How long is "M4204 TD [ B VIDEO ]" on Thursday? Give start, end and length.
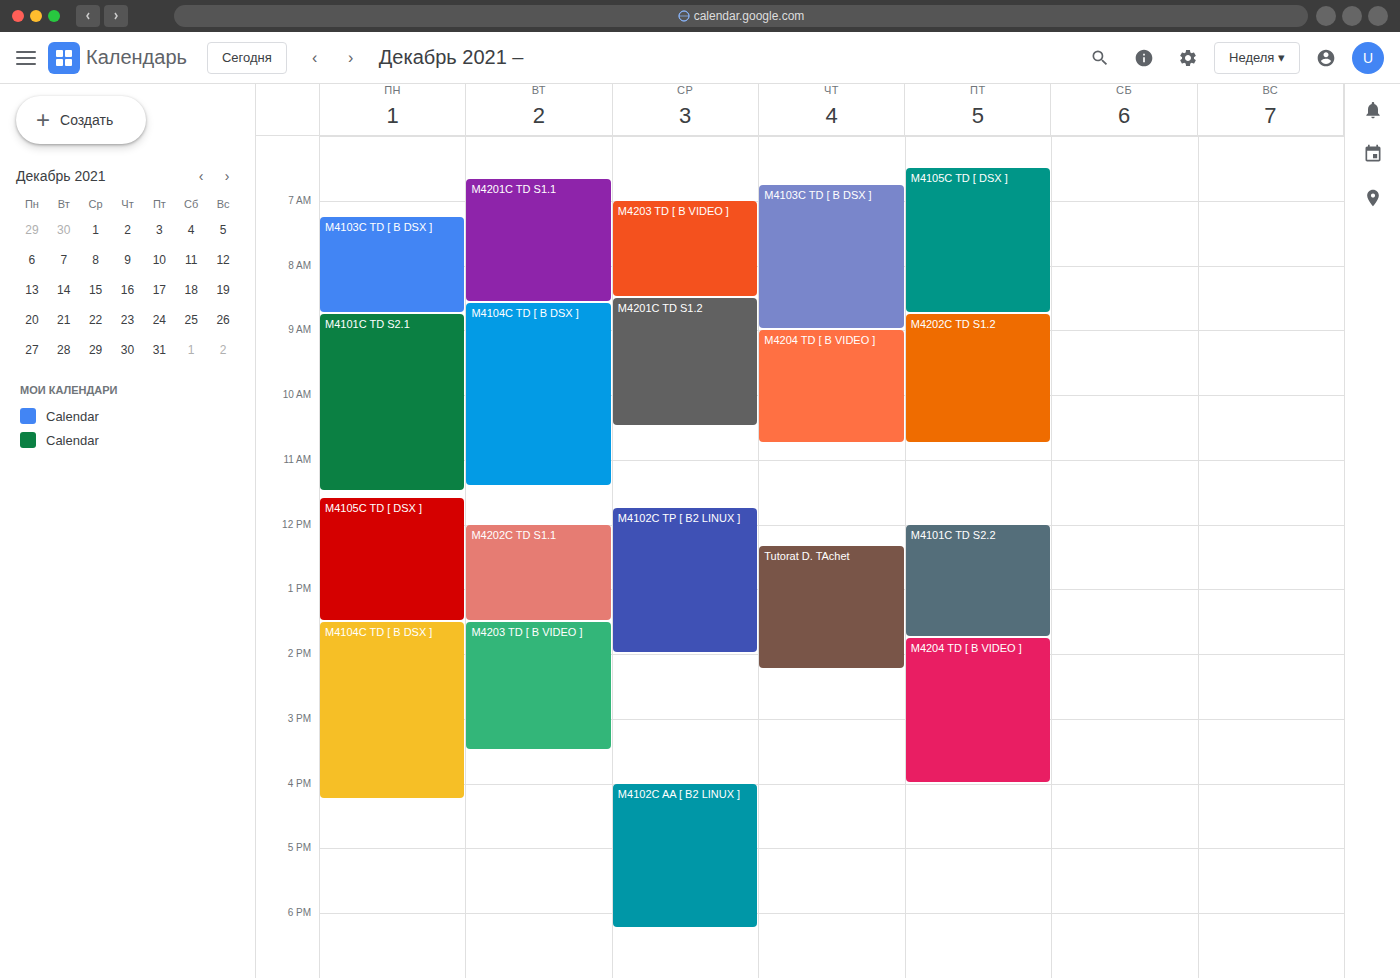
9:00 AM to 10:45 AM, 1 hour 45 minutes